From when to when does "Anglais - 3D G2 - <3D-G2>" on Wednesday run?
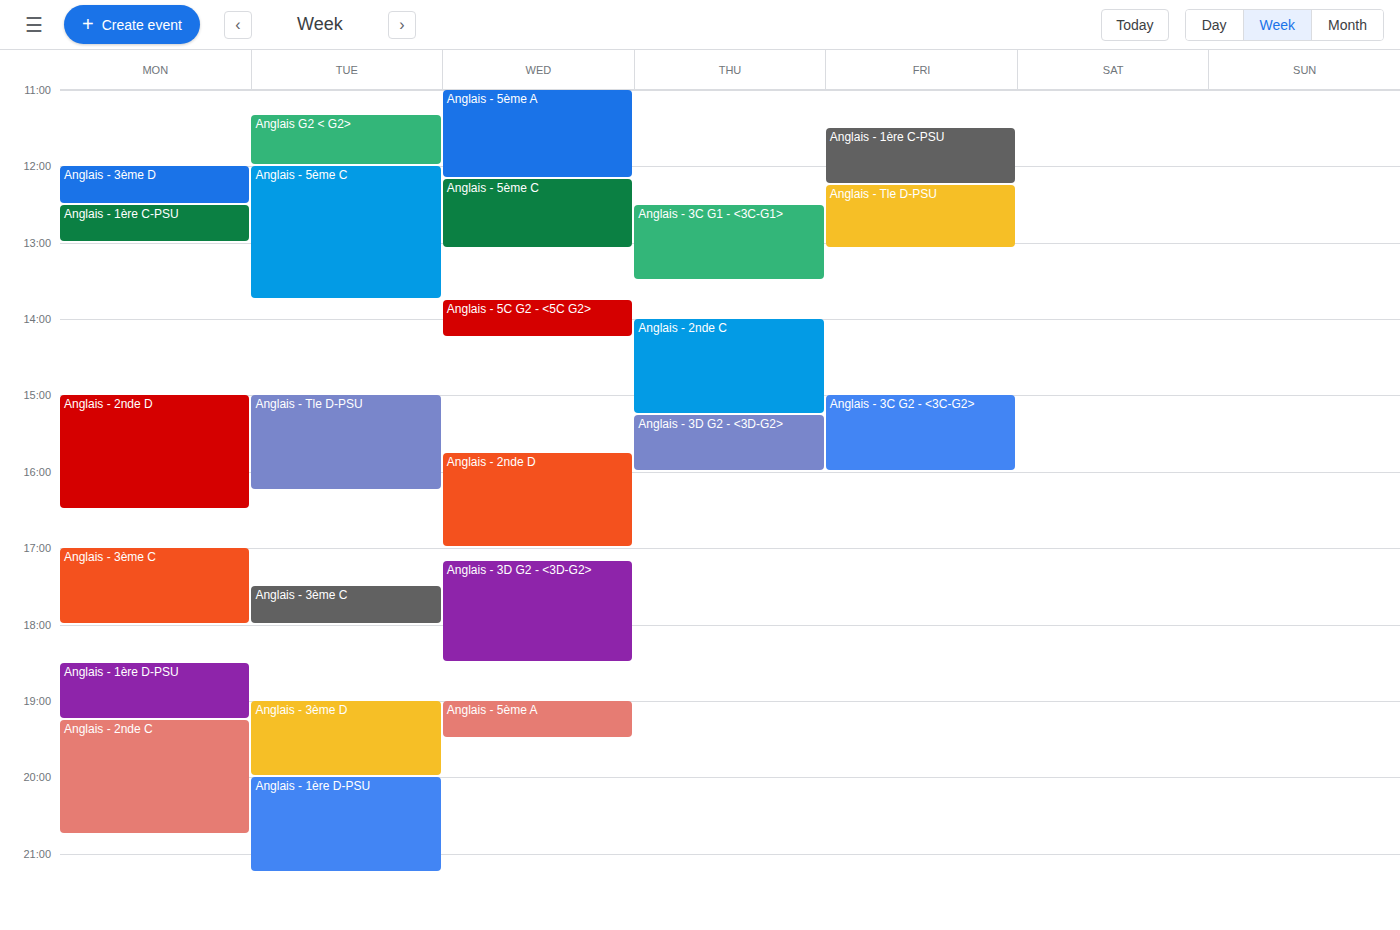
5:10 PM to 6:30 PM